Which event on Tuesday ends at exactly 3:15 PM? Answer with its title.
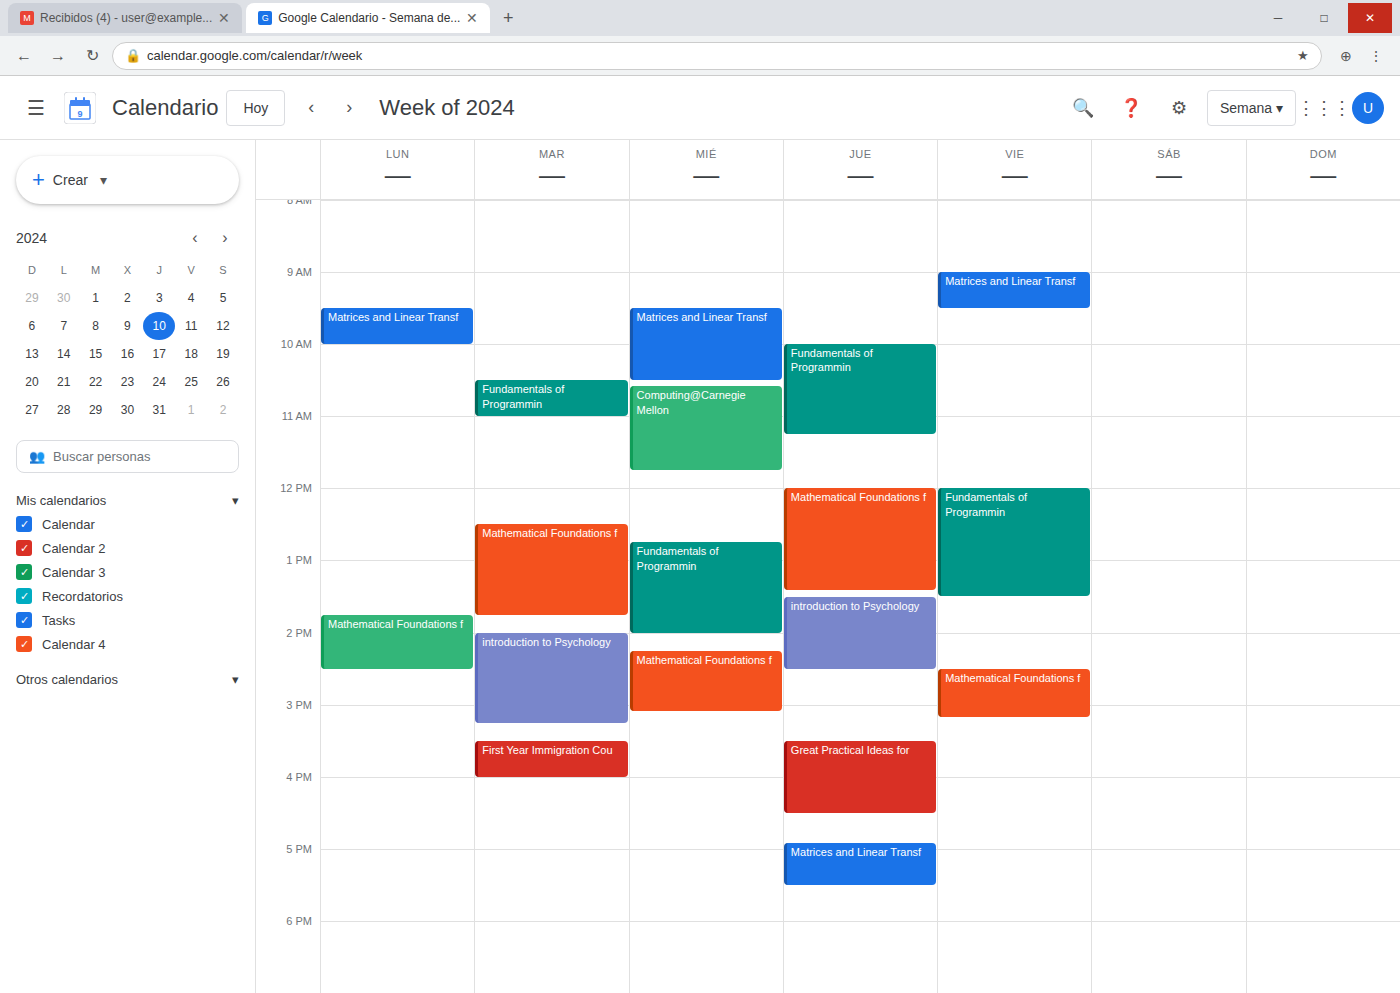
"introduction to Psychology"